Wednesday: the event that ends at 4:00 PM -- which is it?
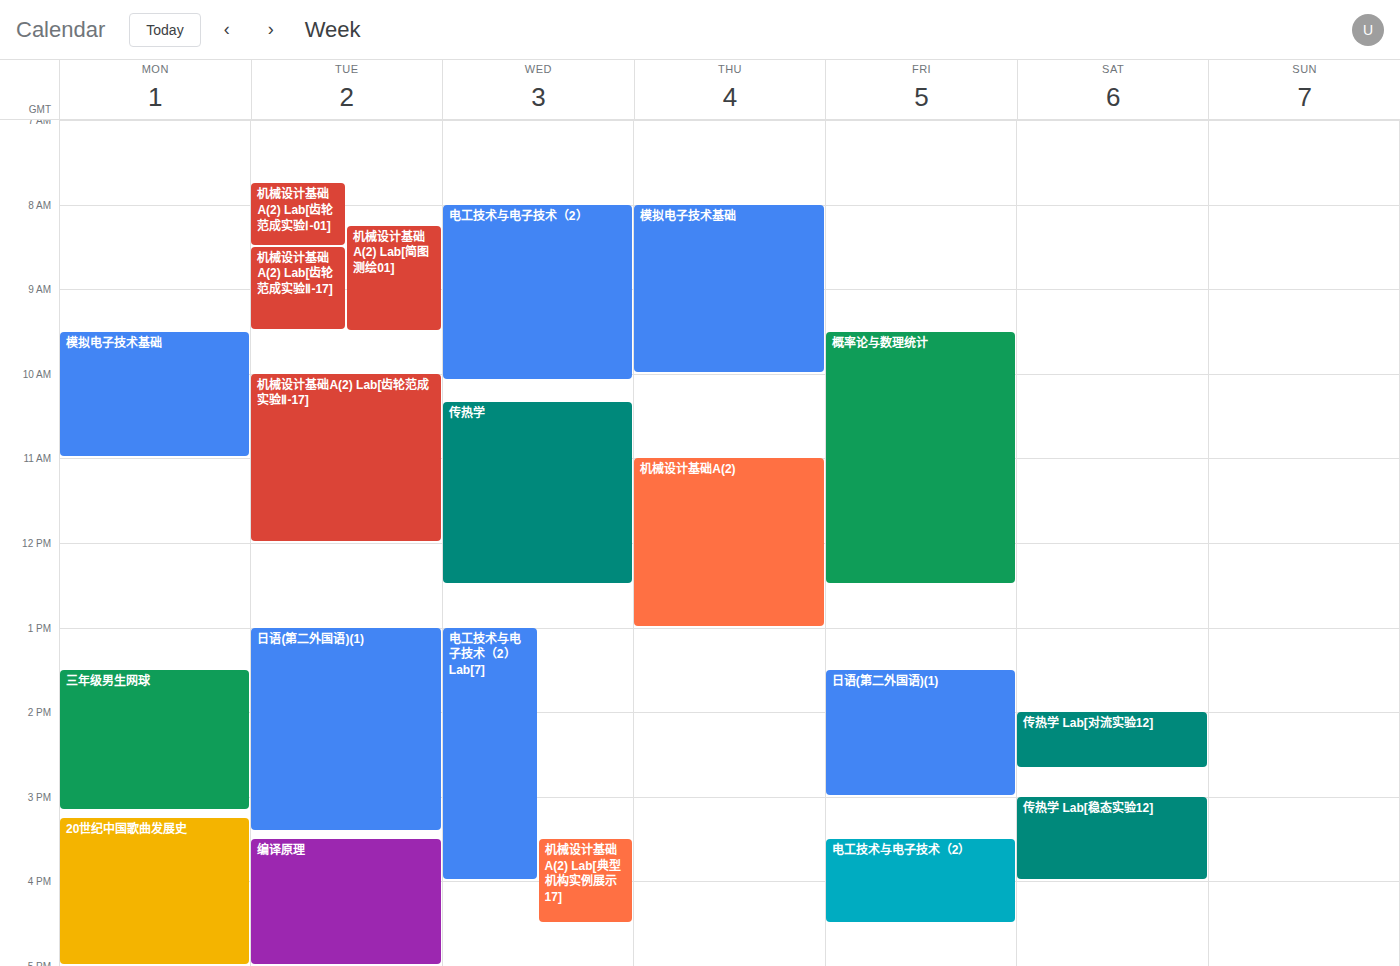
"电工技术与电子技术（2） Lab[7]"